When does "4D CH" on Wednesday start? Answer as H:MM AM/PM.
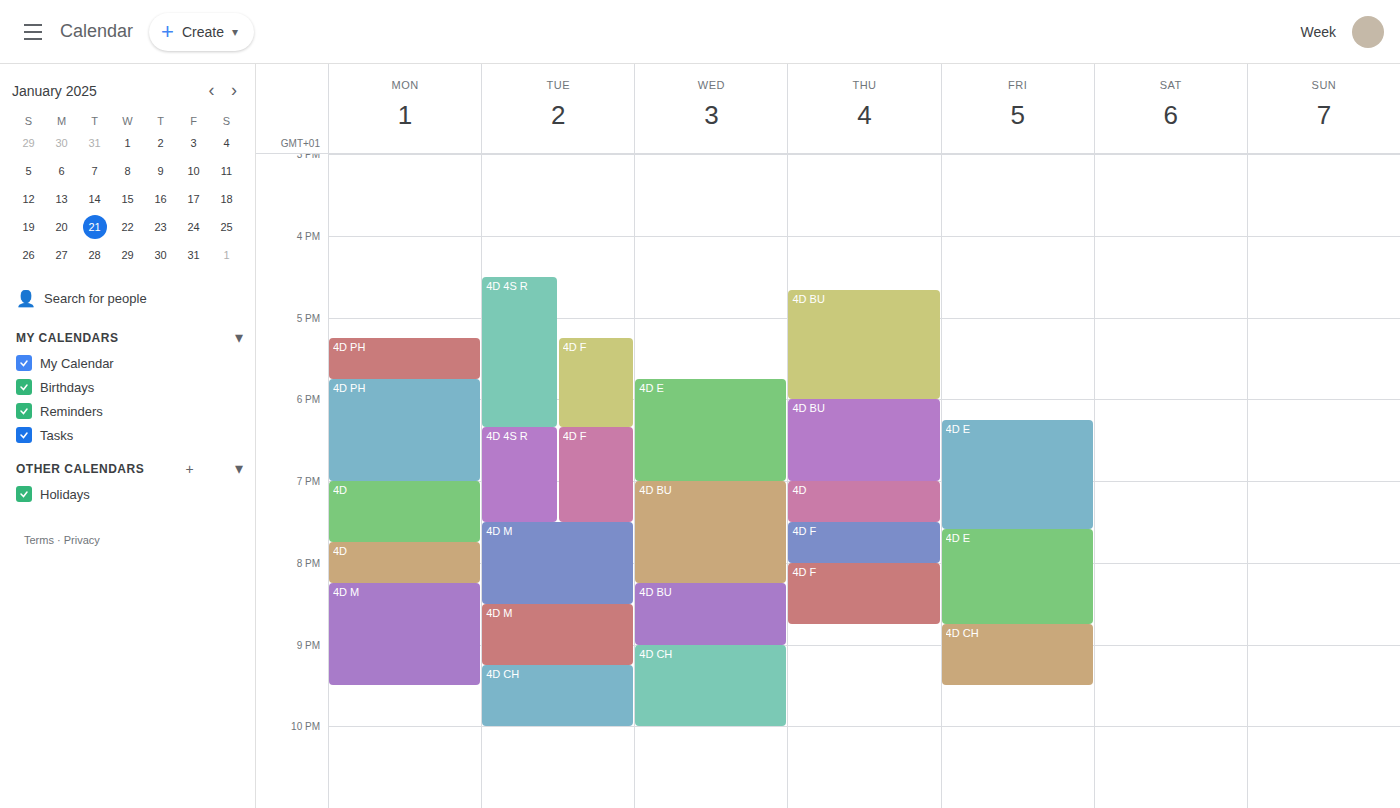
9:00 PM